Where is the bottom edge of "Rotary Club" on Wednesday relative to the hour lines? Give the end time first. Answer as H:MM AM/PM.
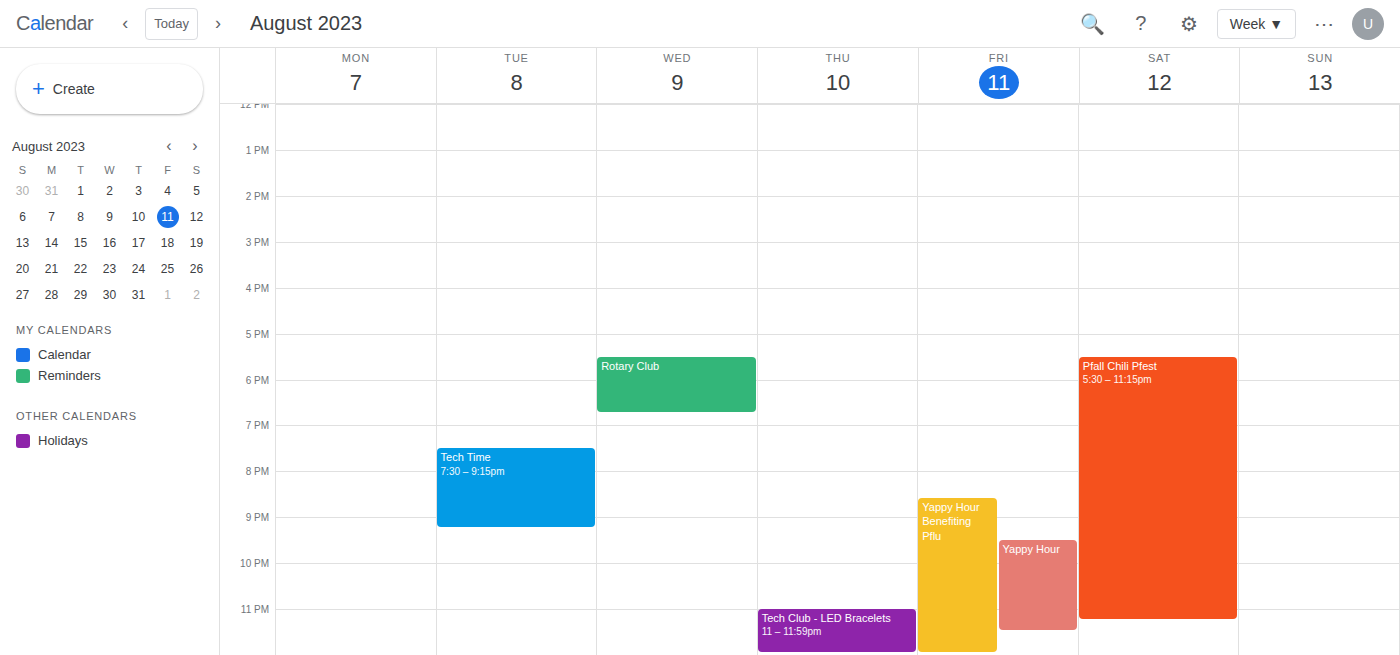
6:45 PM -- neither: three quarters of the way from the 6 PM line to the 7 PM line.